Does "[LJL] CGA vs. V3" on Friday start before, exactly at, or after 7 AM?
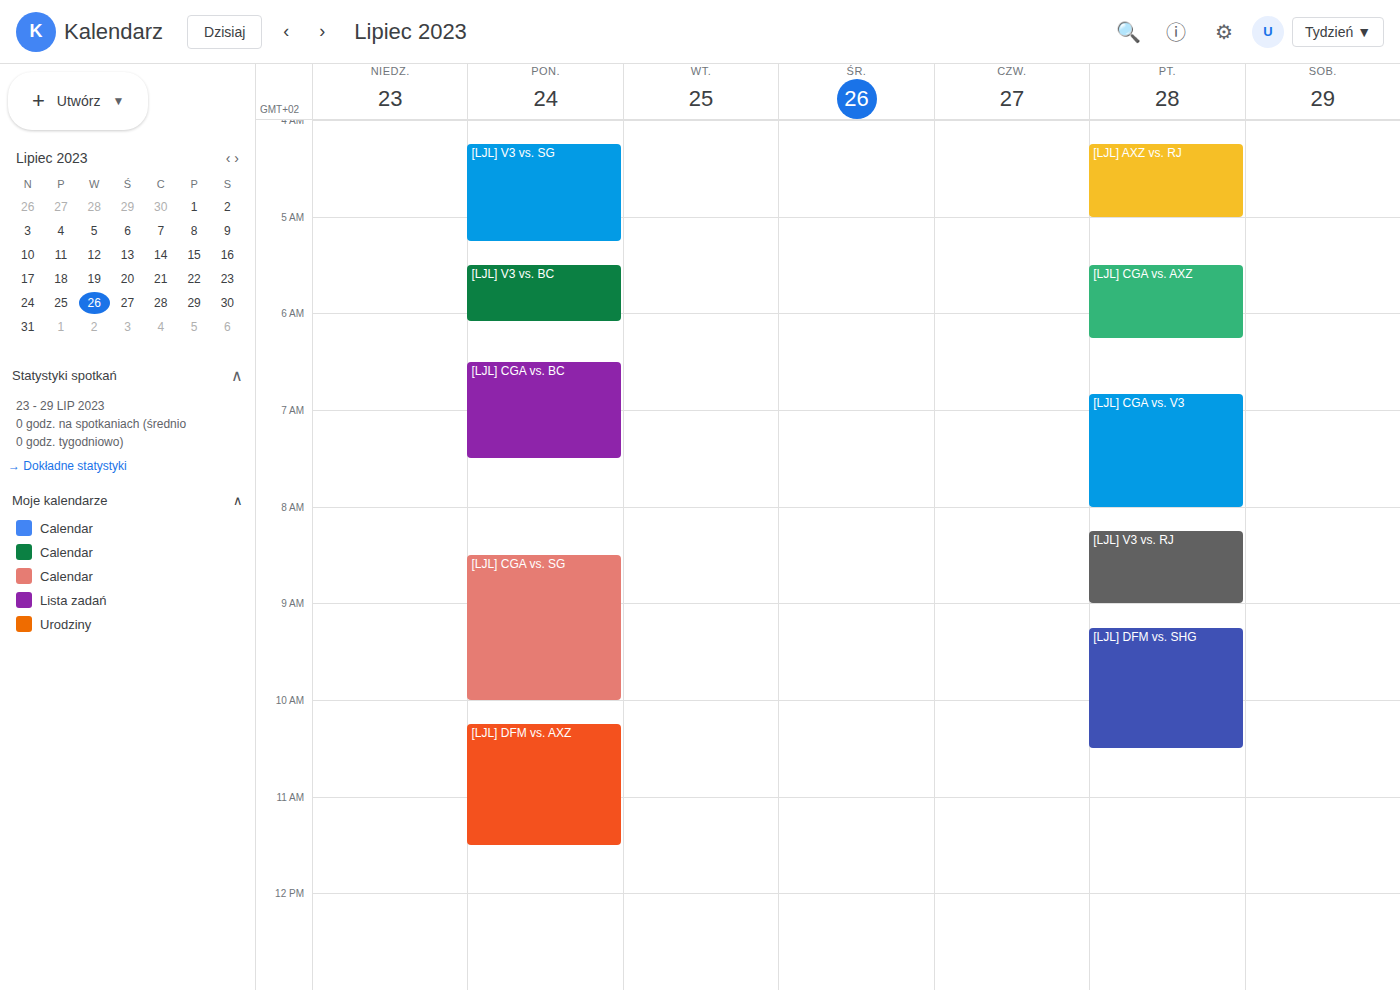
6:50 AM -- before 7 AM, 10 minutes above the 7 AM line.